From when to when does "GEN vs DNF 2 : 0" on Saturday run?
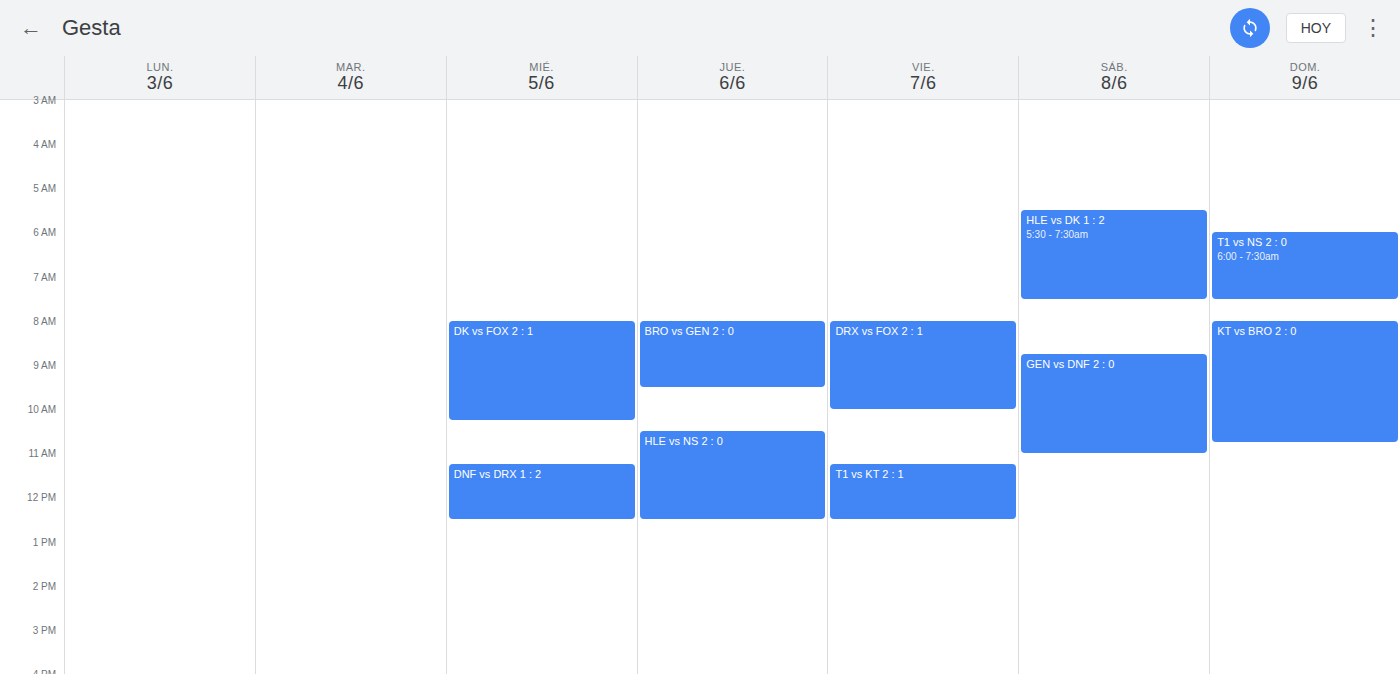
8:45 AM to 11:00 AM